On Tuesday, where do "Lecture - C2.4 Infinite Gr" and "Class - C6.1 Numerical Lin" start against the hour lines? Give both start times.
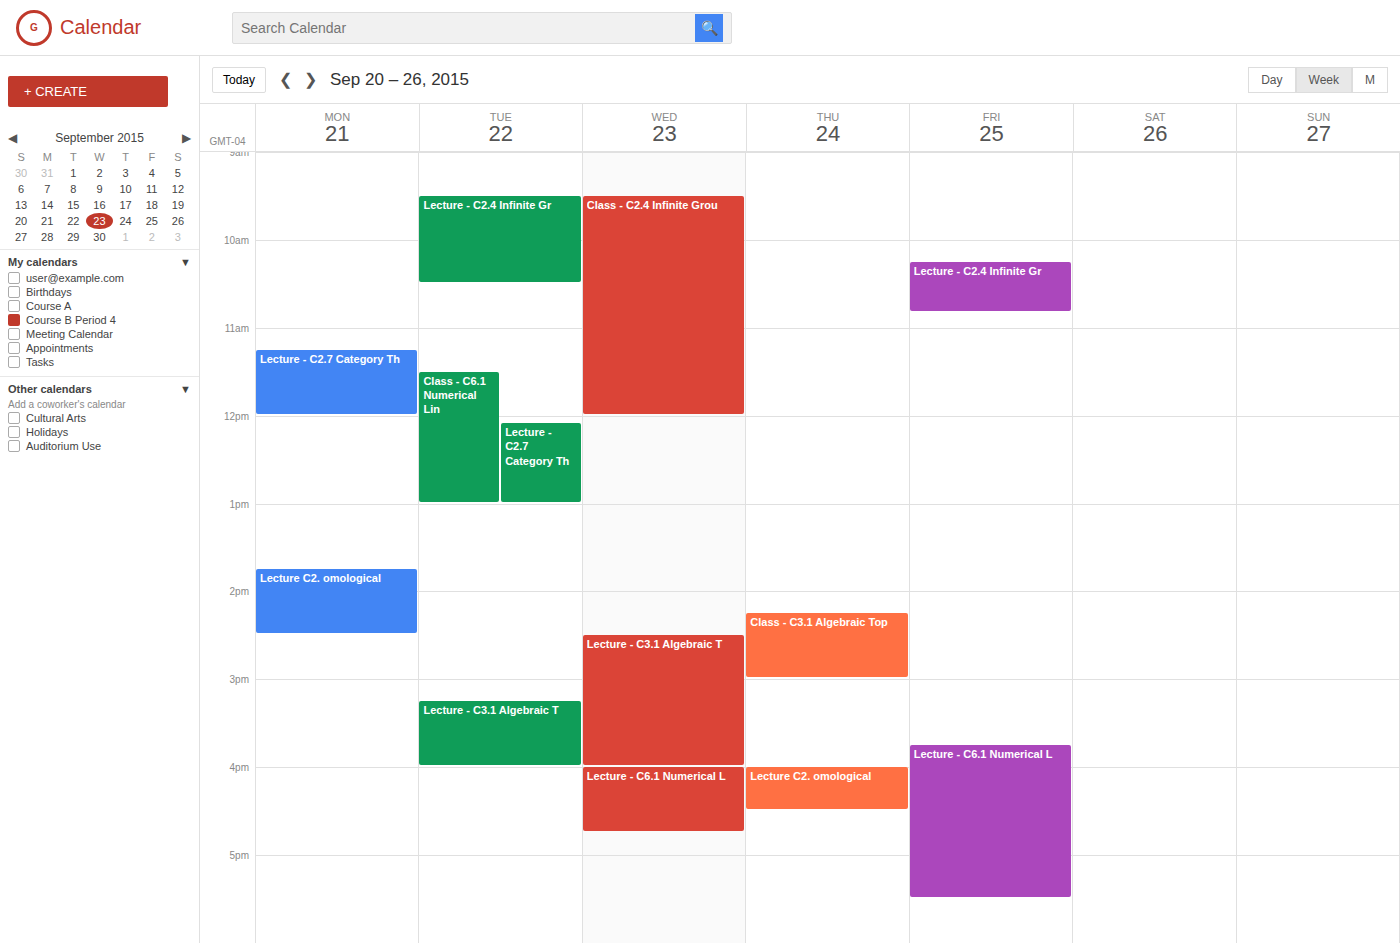
"Lecture - C2.4 Infinite Gr": 9:30 AM, halfway between the 9 AM and 10 AM lines. "Class - C6.1 Numerical Lin": 11:30 AM, halfway between the 11 AM and 12 PM lines.